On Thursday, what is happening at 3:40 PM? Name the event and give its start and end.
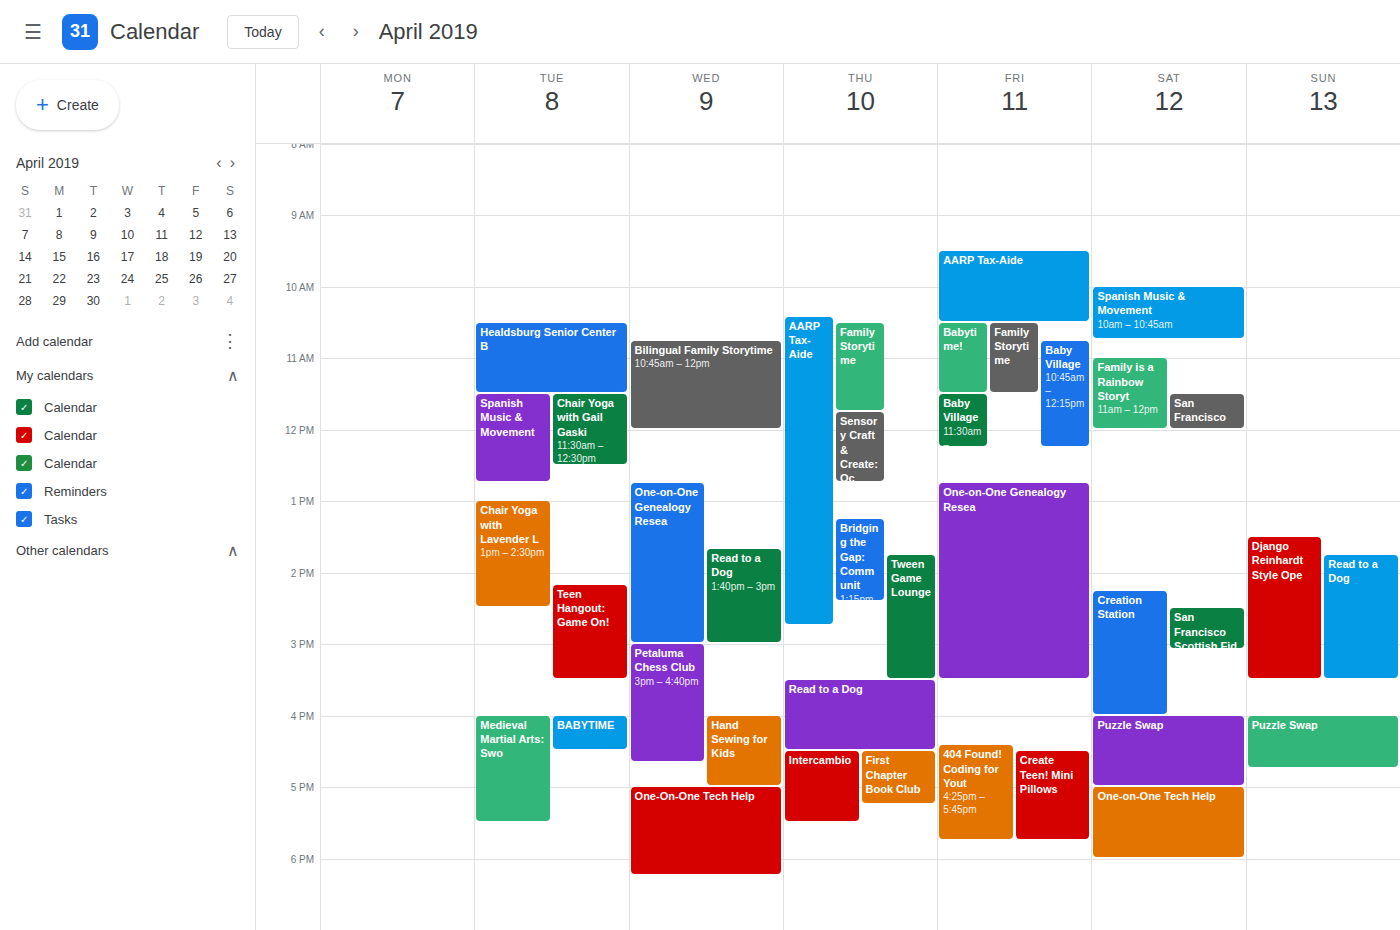
"Read to a Dog", 3:30 PM to 4:30 PM